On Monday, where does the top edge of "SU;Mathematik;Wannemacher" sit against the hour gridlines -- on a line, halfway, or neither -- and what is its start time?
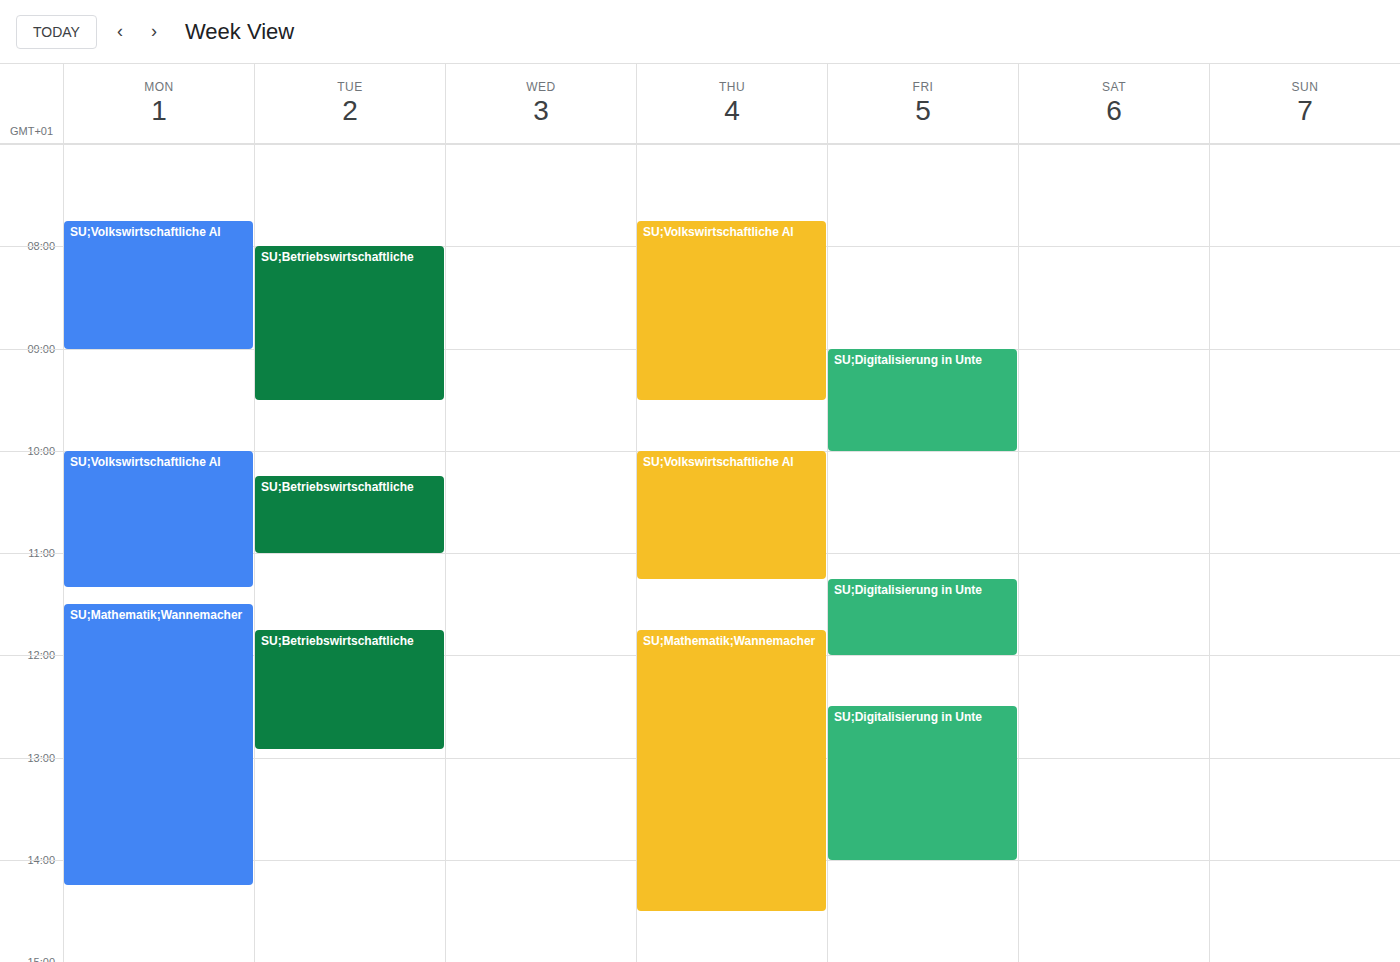
11:30 AM -- halfway between the 11 AM and 12 PM lines.